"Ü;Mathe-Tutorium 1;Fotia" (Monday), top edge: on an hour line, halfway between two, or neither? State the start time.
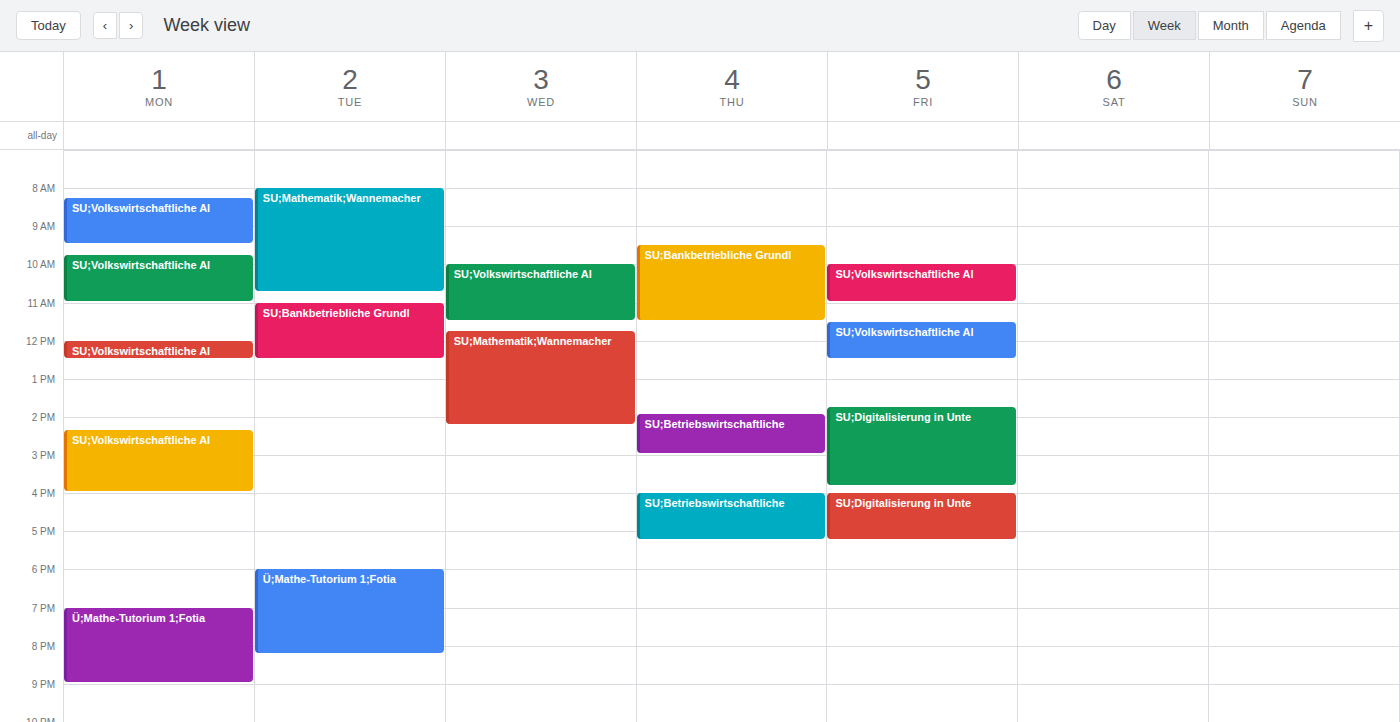
7:00 PM -- exactly on the 7 PM line.